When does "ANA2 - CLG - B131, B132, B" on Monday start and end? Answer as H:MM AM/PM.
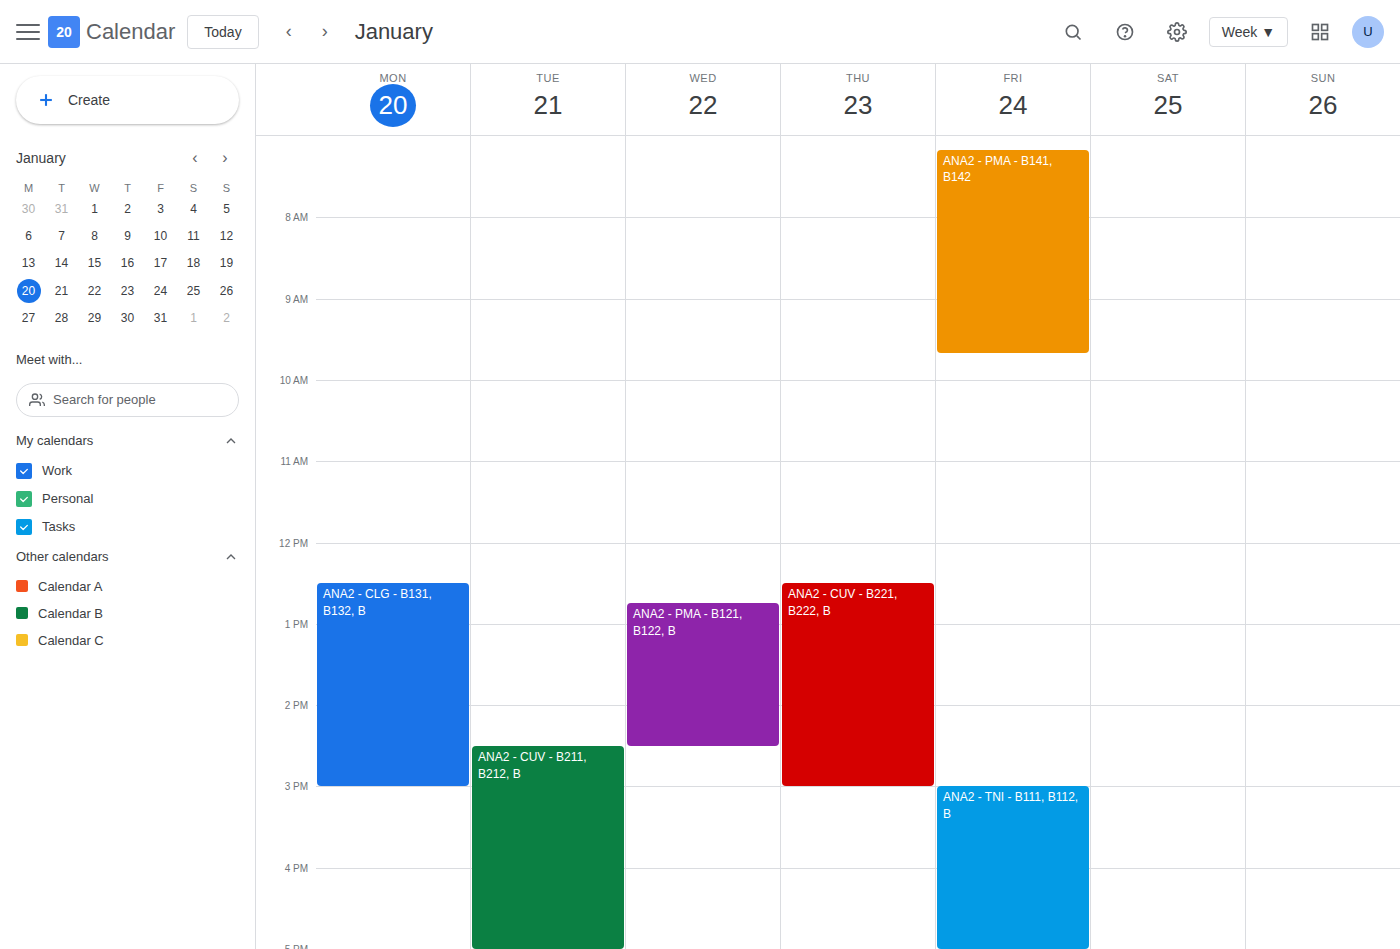
12:30 PM to 3:00 PM